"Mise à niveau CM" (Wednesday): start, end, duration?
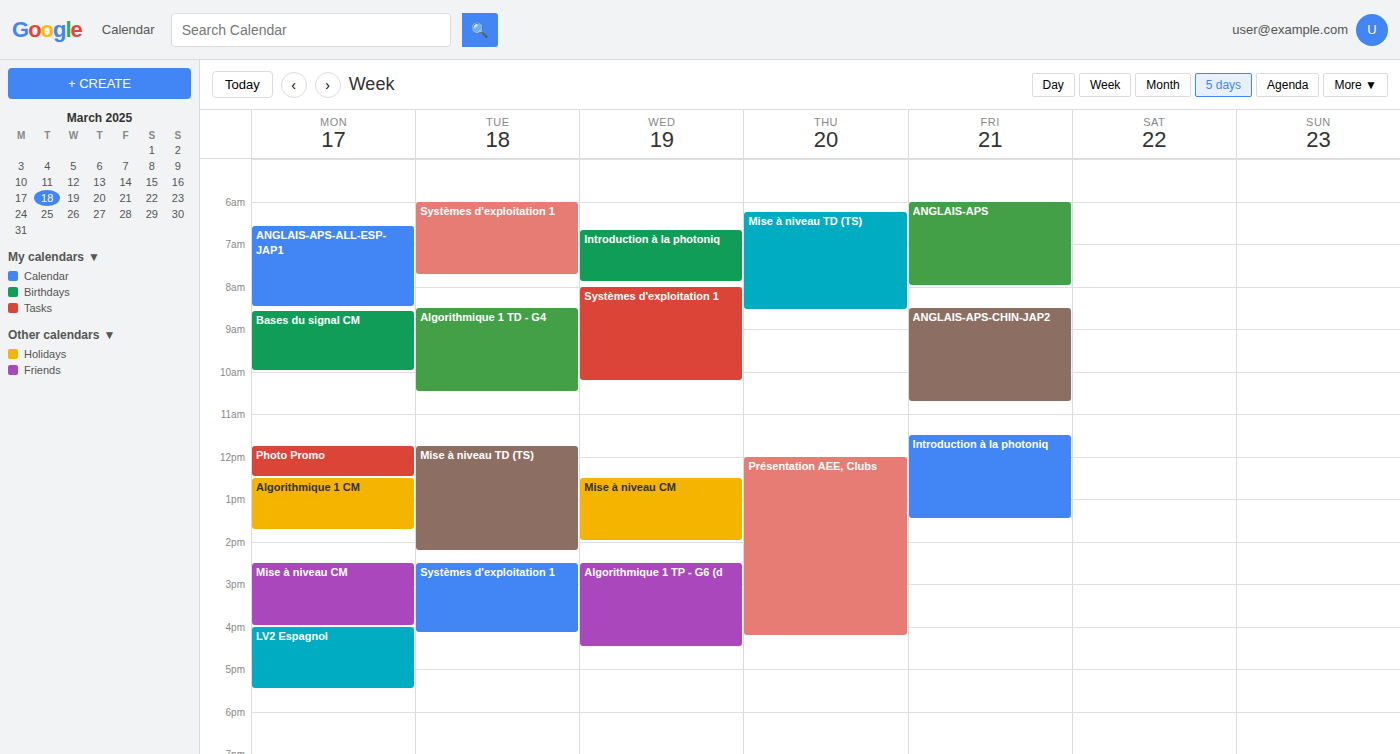
12:30 PM to 2:00 PM, 1 hour 30 minutes